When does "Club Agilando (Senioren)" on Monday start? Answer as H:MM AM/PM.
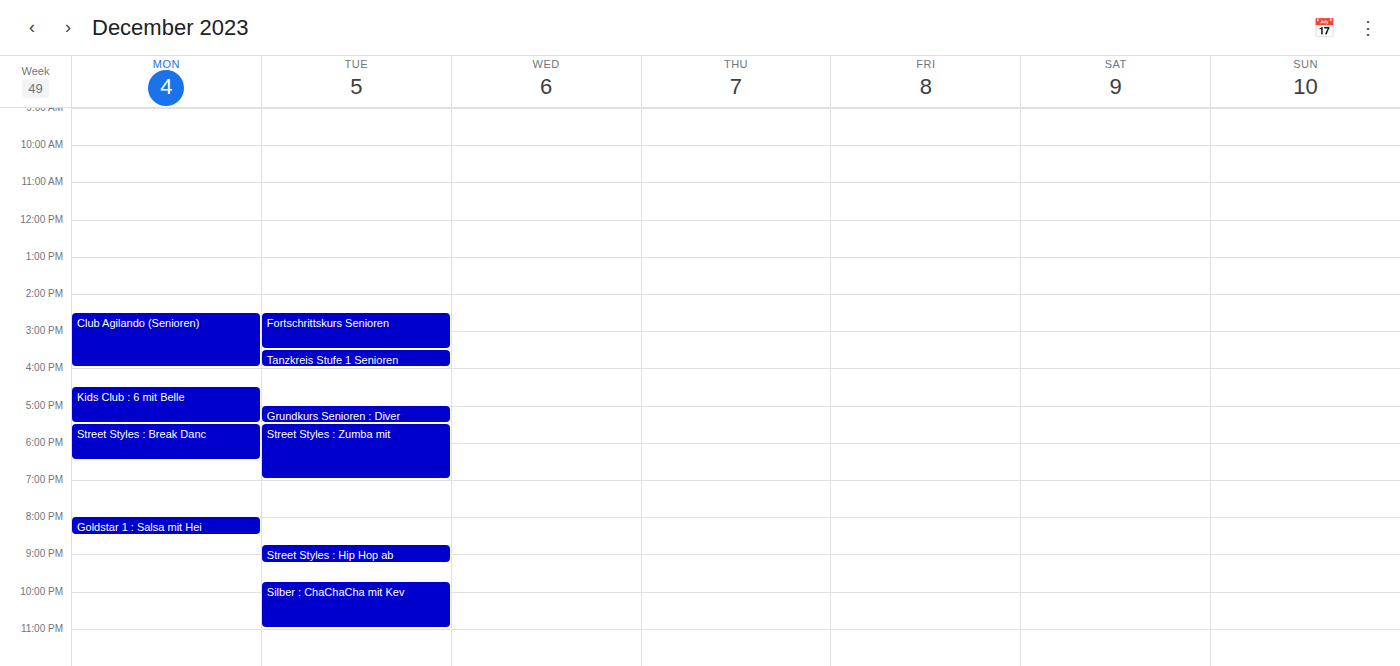
2:30 PM